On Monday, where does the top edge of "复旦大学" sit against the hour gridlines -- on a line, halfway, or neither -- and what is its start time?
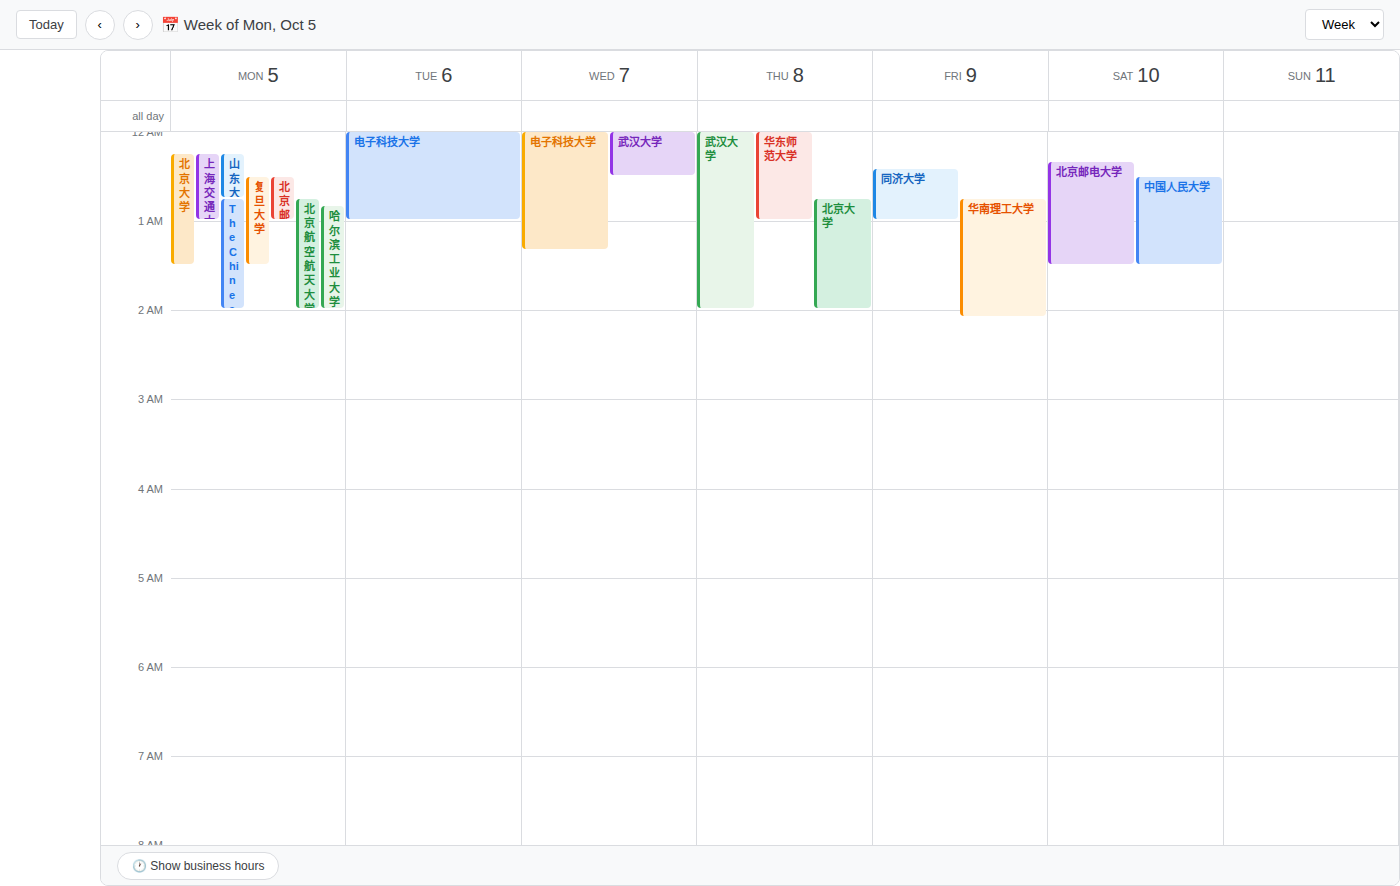
12:30 AM -- halfway between the 12 AM and 1 AM lines.